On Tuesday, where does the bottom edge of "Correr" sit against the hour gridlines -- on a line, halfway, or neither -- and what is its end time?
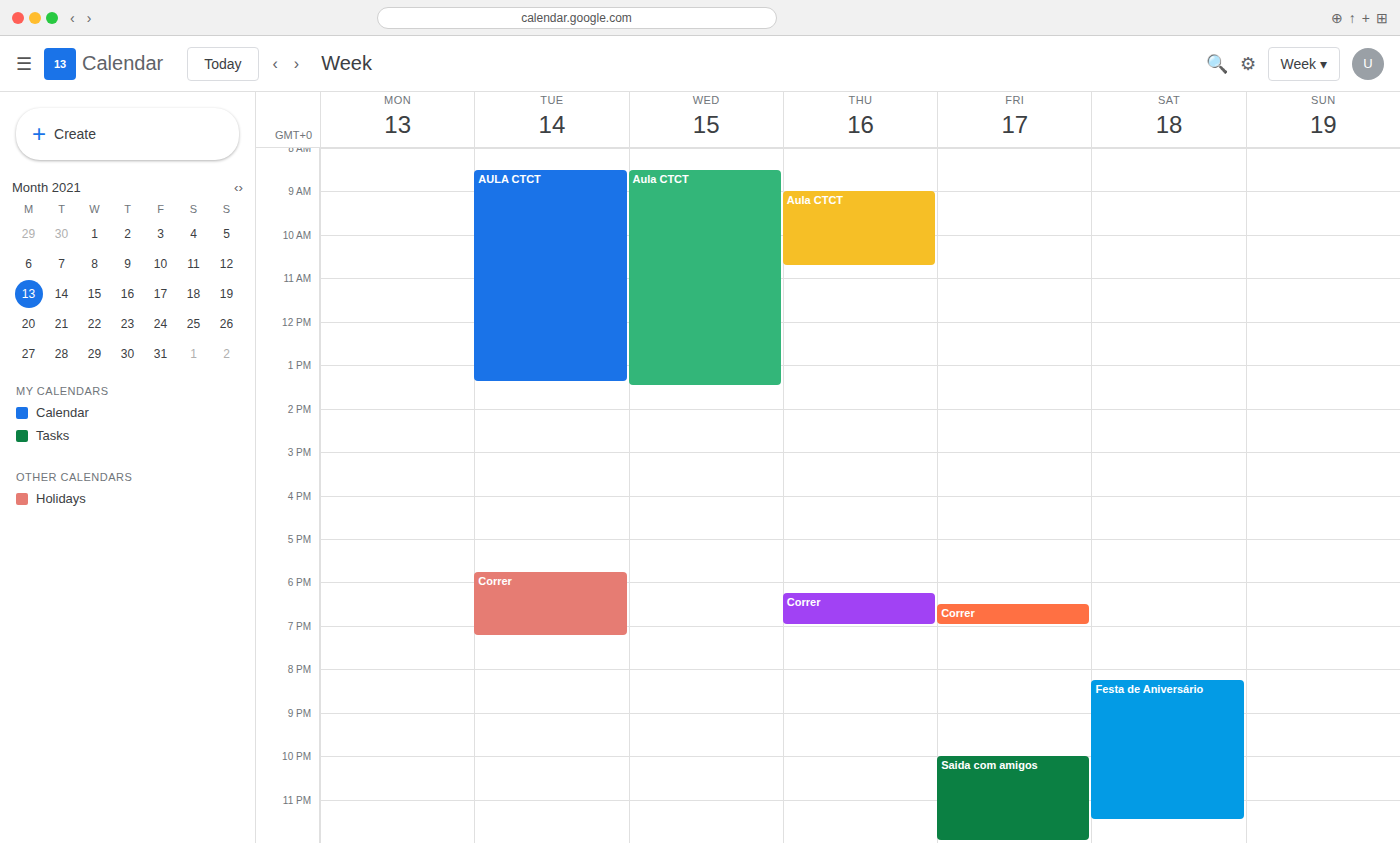
7:15 PM -- neither: a quarter of the way from the 7 PM line to the 8 PM line.